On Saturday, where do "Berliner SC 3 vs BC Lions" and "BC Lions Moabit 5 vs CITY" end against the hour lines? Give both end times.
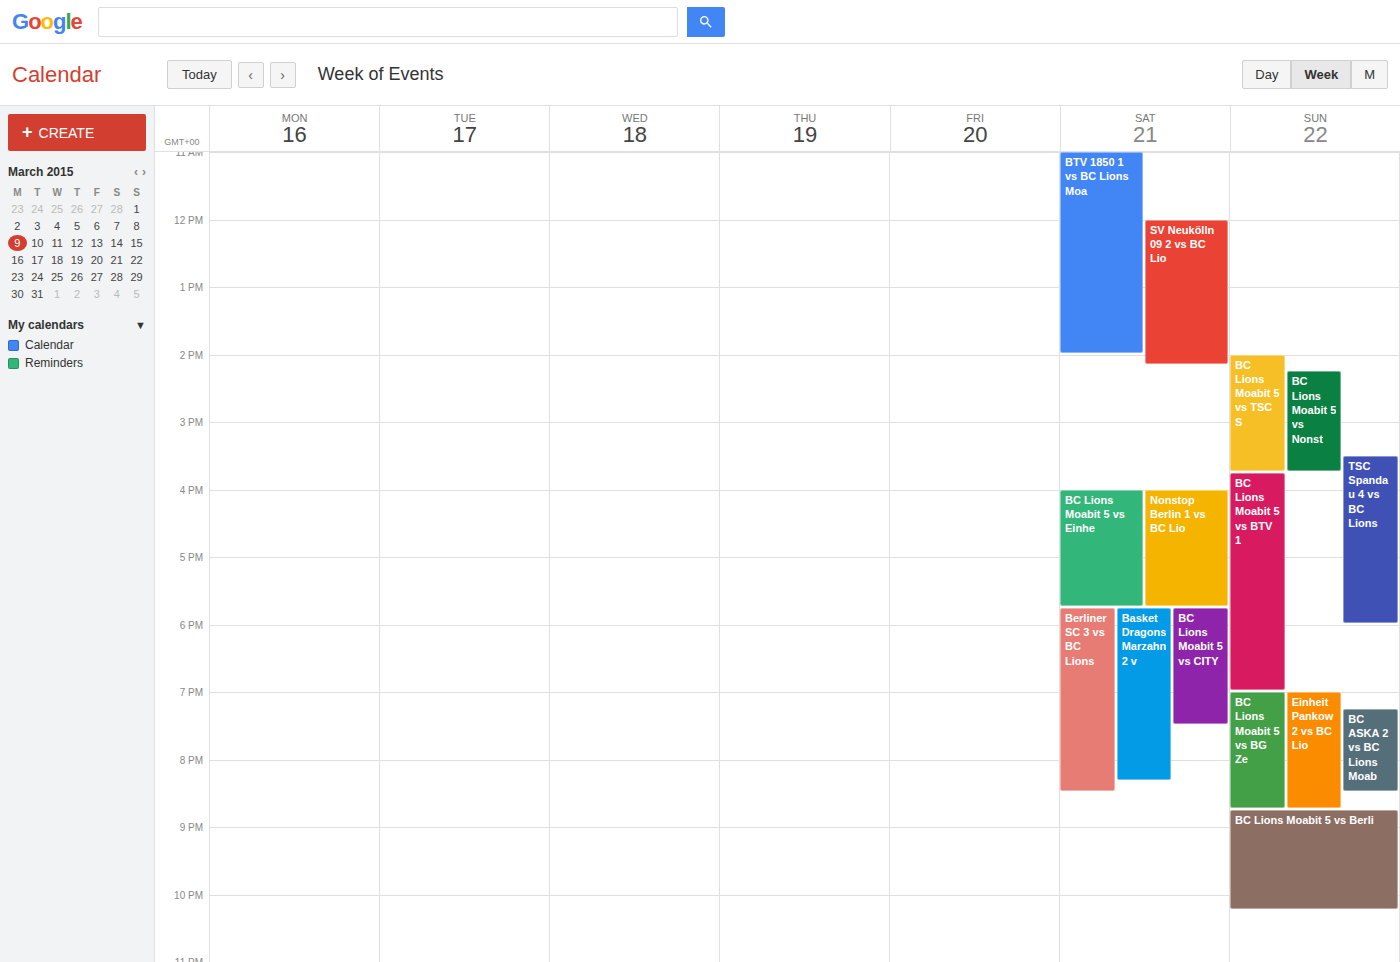
"Berliner SC 3 vs BC Lions": 8:30 PM, halfway between the 8 PM and 9 PM lines. "BC Lions Moabit 5 vs CITY": 7:30 PM, halfway between the 7 PM and 8 PM lines.